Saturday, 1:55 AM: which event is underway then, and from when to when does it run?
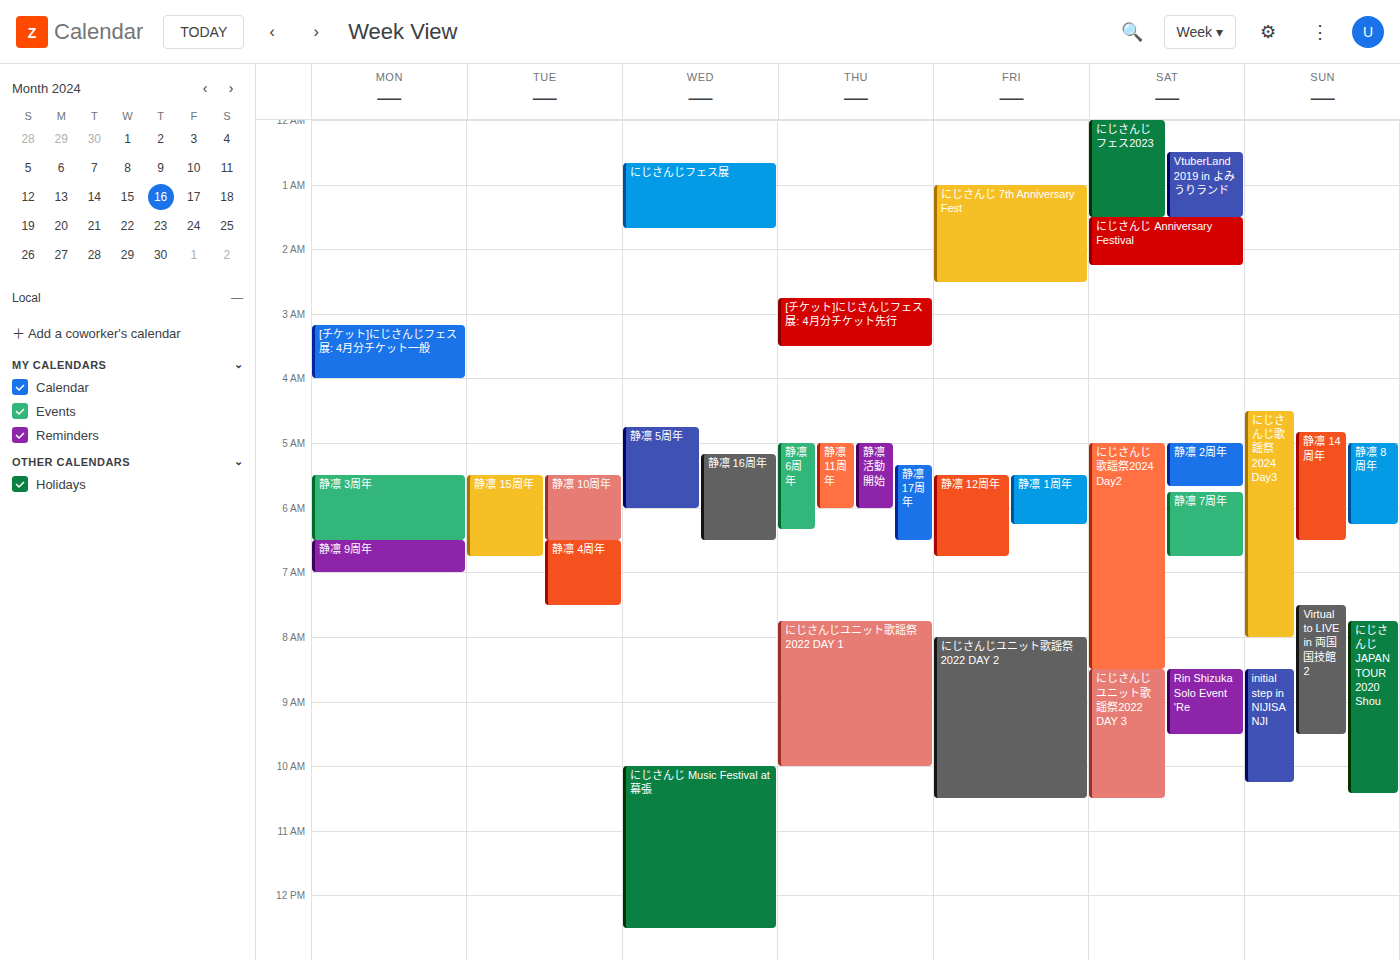
"にじさんじ Anniversary Festival", 1:30 AM to 2:15 AM